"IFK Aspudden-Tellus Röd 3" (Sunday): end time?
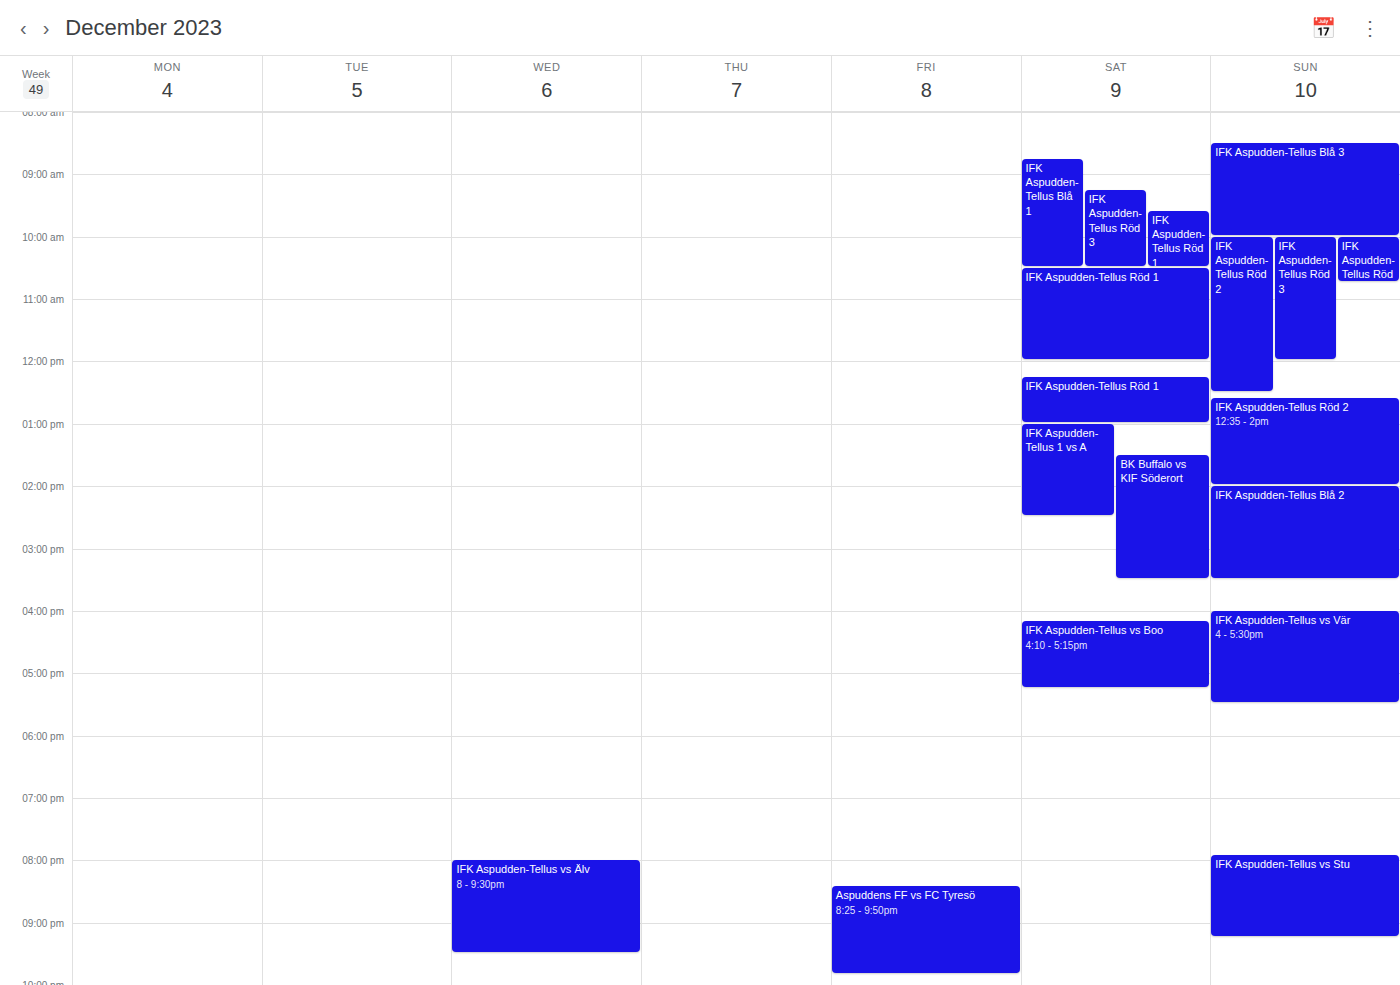
12:00 PM